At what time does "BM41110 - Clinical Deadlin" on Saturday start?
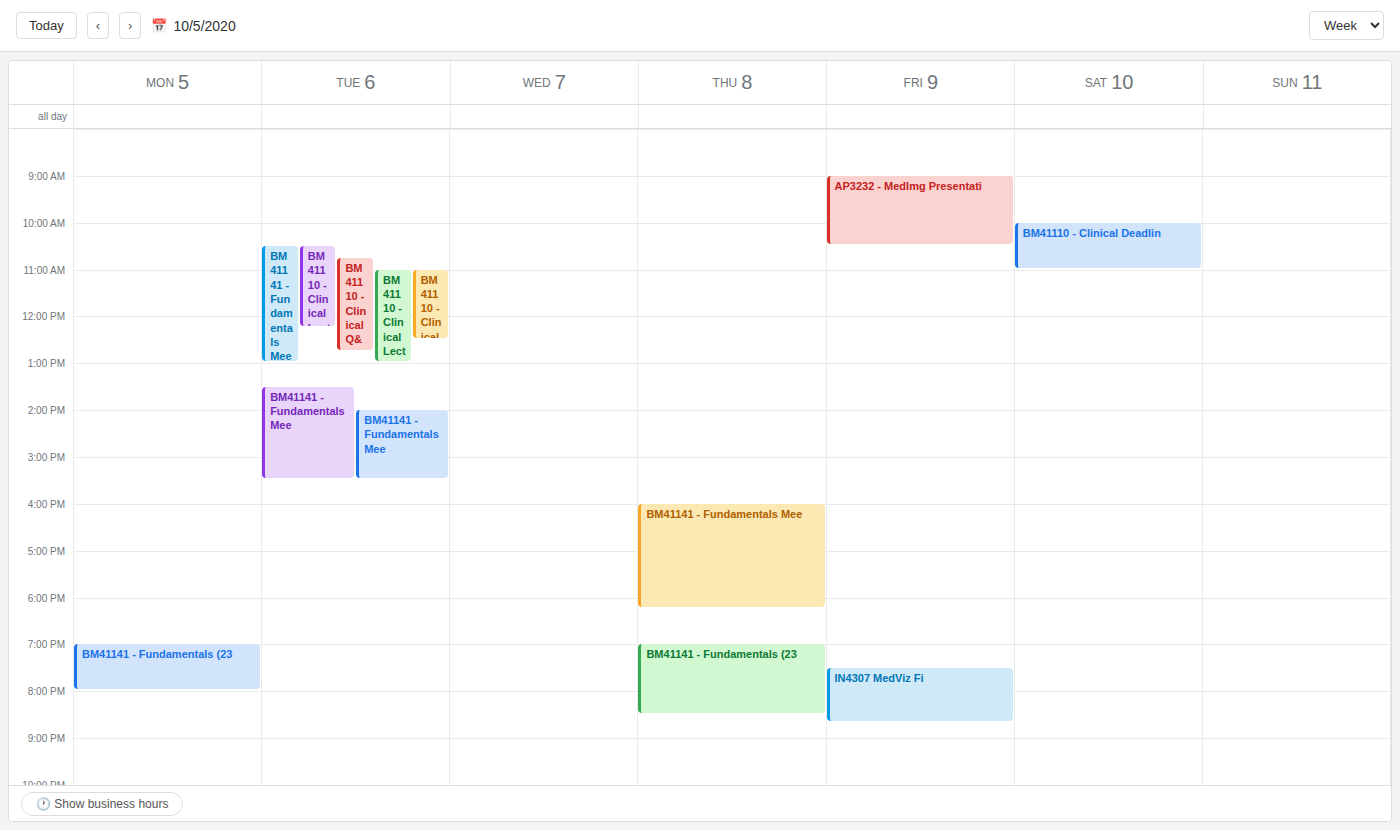
10:00 AM